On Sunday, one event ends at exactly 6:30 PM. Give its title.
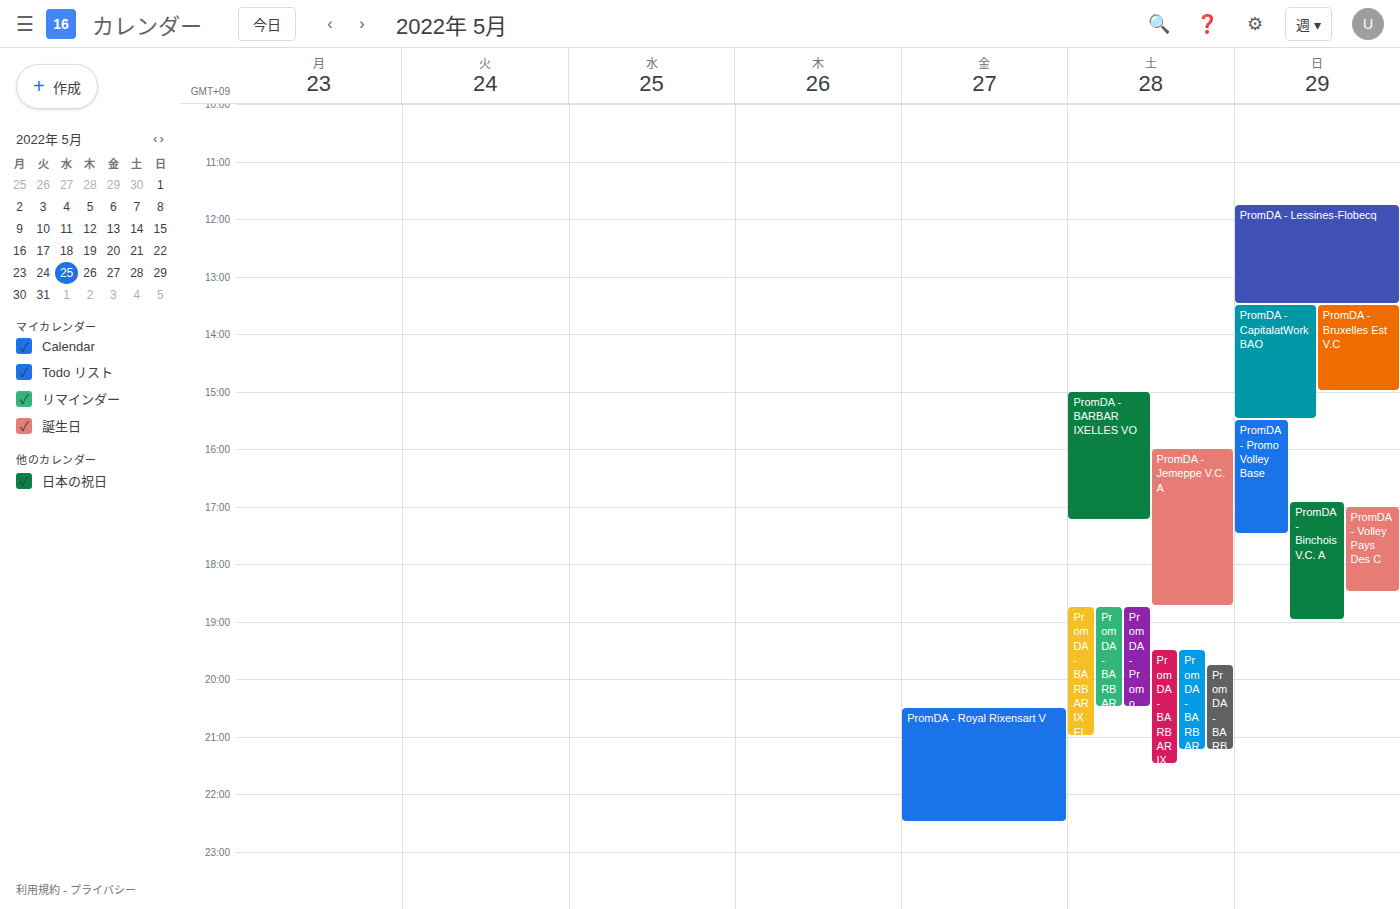
"PromDA - Volley Pays Des C"